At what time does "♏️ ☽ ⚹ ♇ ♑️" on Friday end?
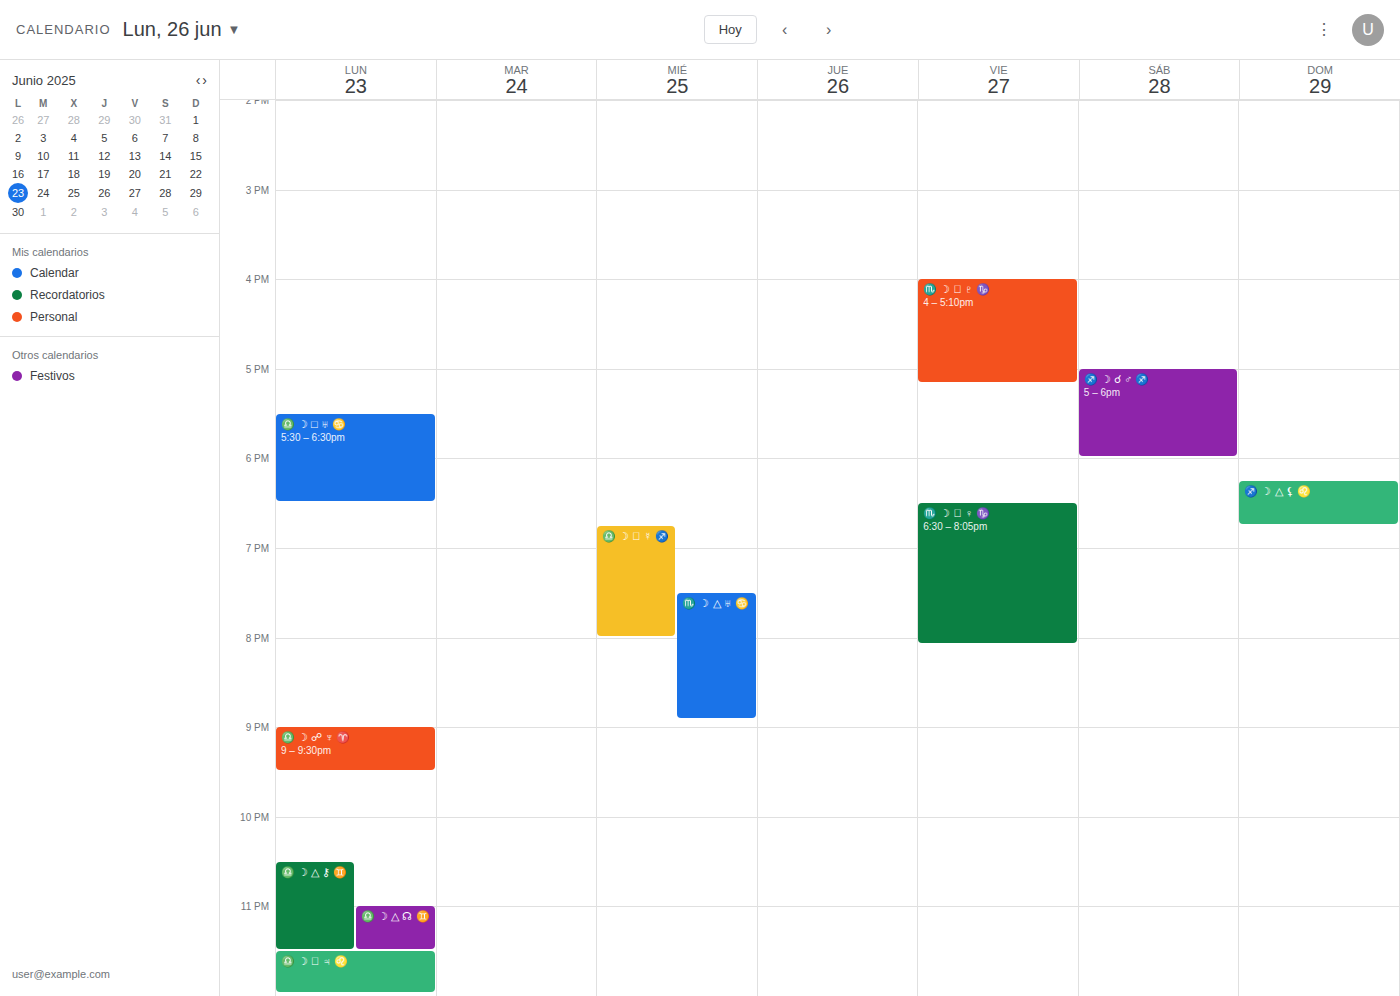
17:10